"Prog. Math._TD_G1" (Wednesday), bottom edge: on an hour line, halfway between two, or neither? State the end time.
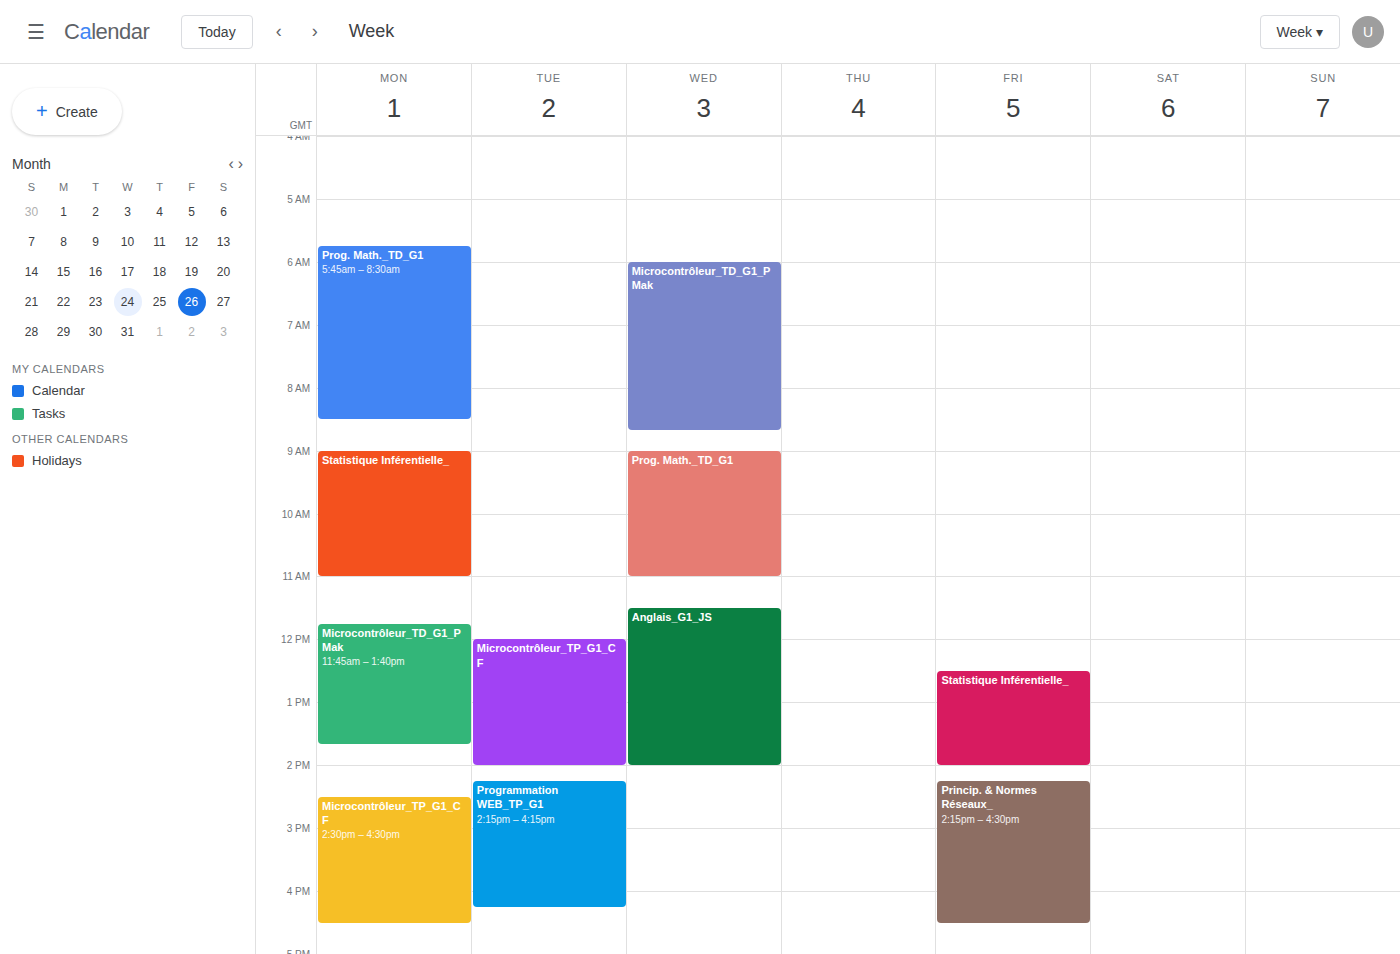
11:00 -- exactly on the 11:00 line.